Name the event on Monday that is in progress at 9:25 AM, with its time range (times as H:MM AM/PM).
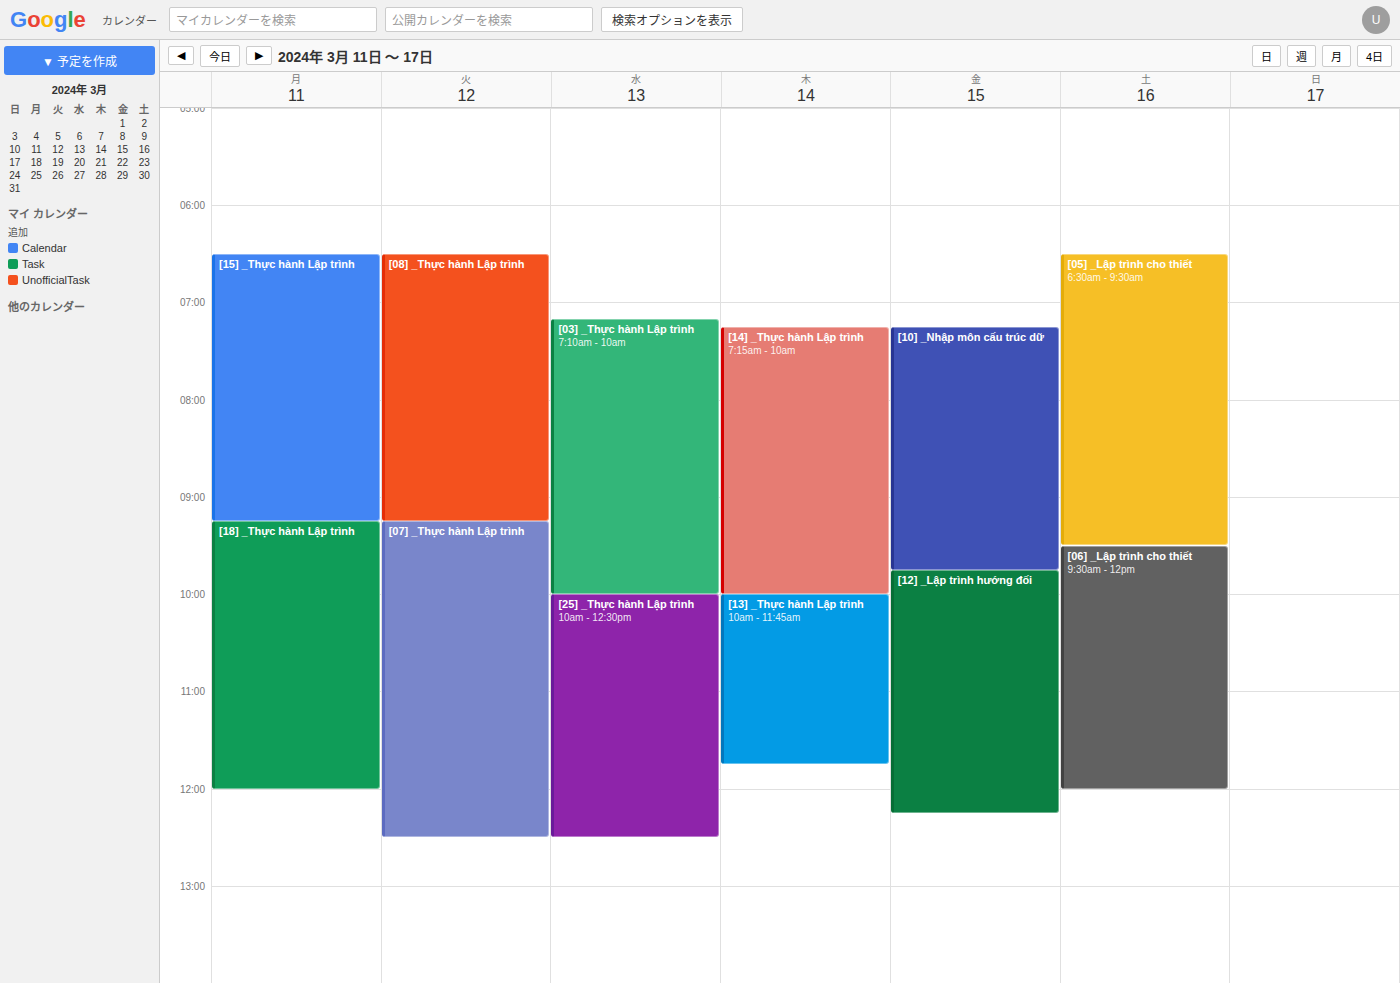
"[18] _Thực hành Lập trình", 9:15 AM to 12:00 PM